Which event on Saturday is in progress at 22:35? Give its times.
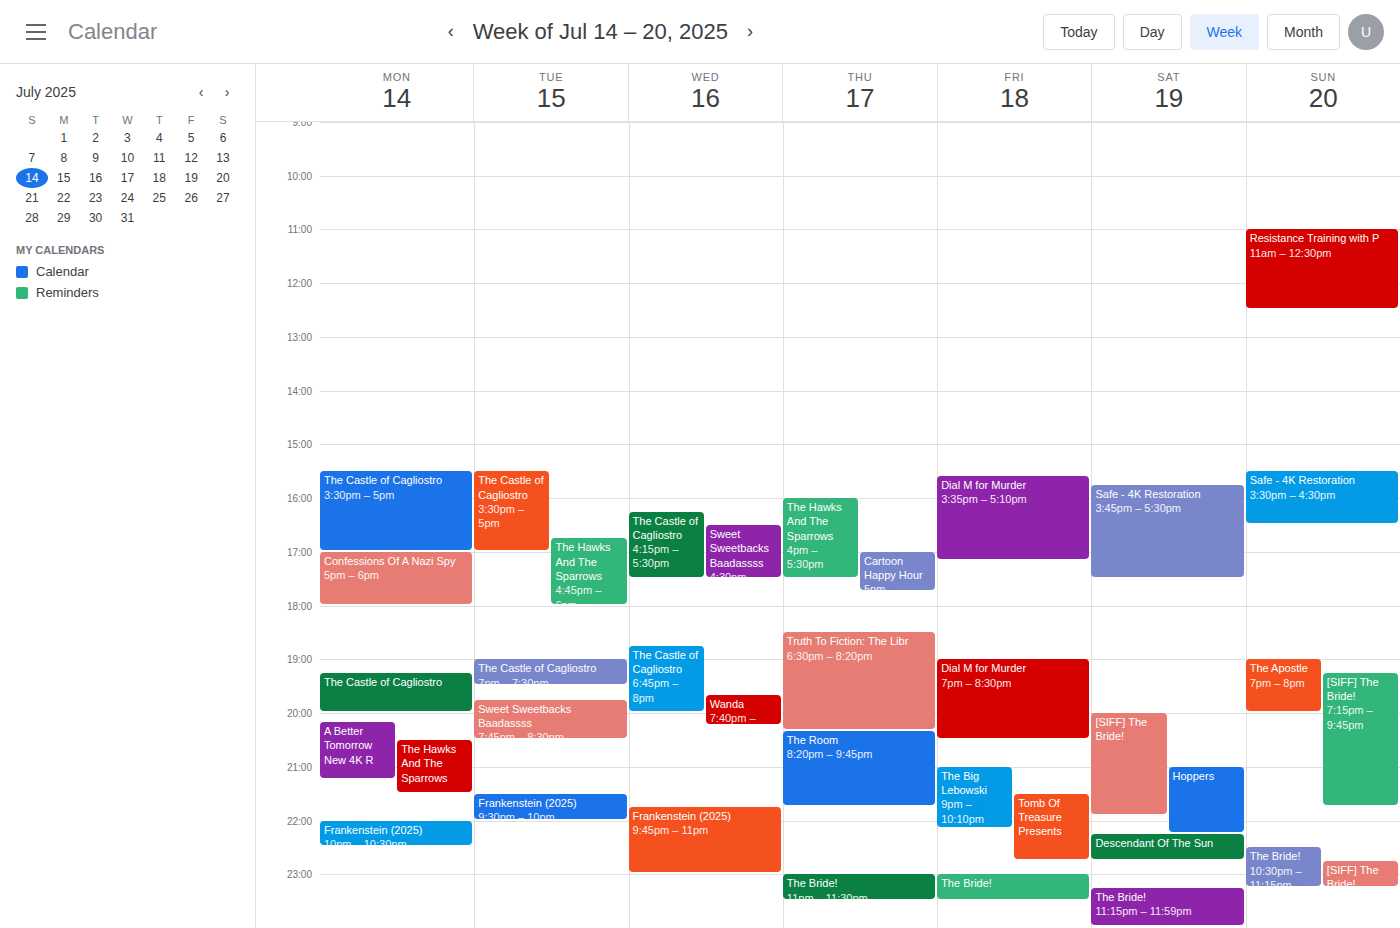
"Descendant Of The Sun", 22:15 to 22:45